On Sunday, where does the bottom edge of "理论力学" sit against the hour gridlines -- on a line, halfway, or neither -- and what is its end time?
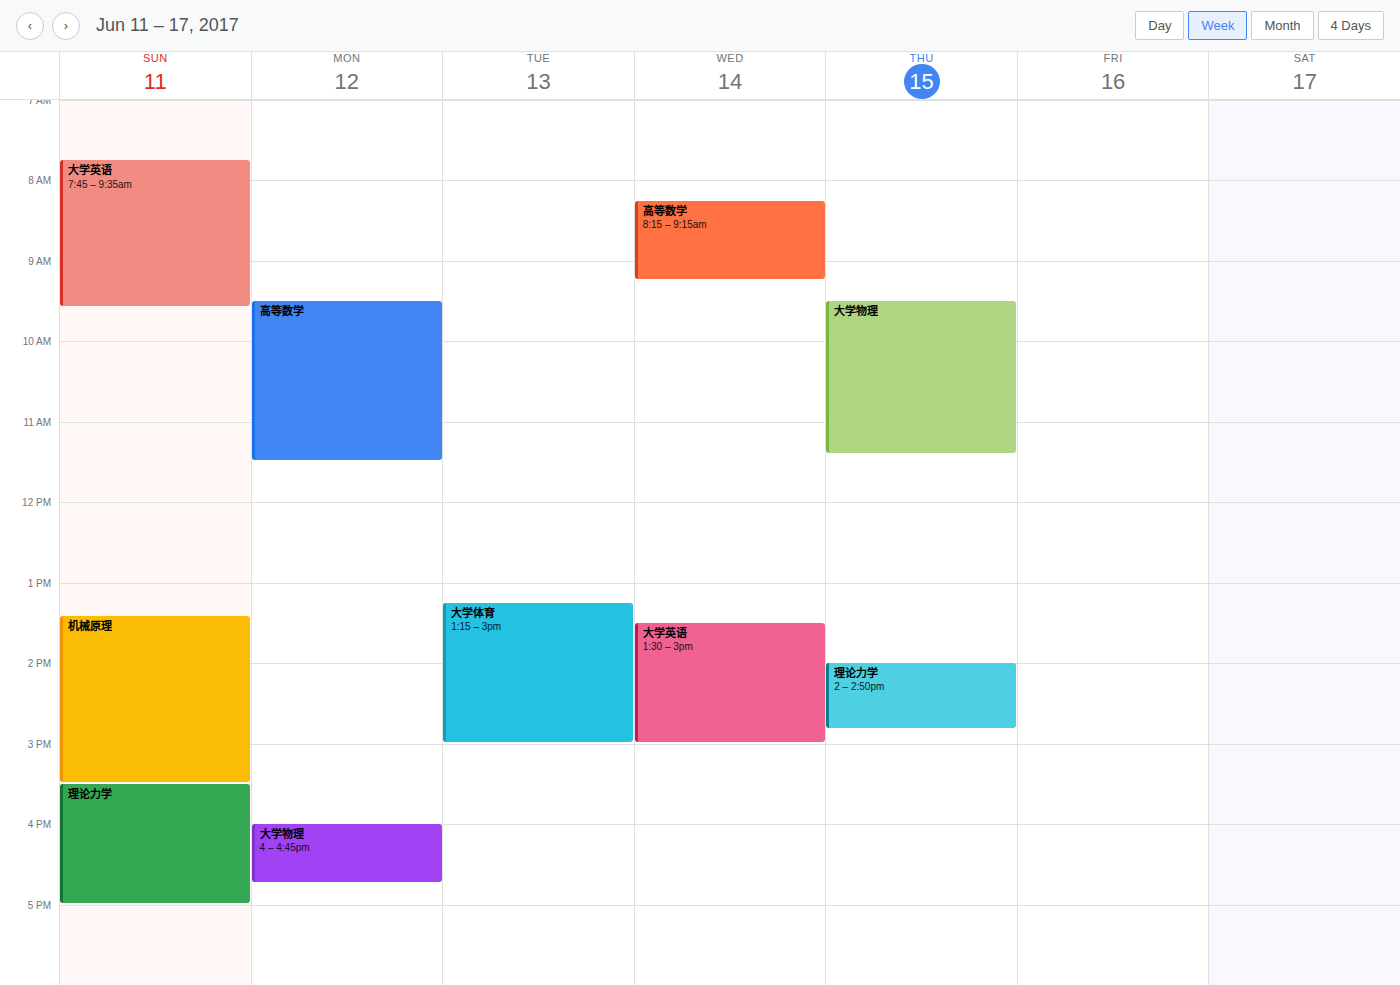
5:00 PM -- exactly on the 5 PM line.